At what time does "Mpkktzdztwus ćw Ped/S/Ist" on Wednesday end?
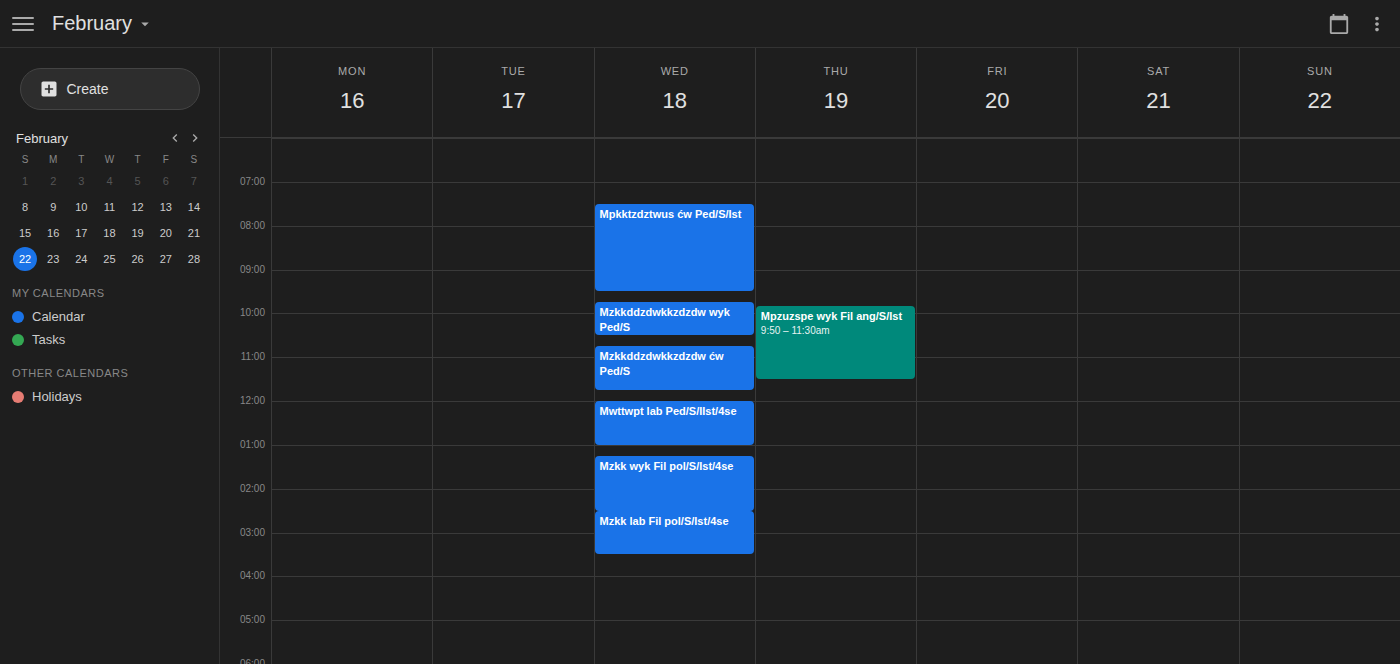
9:30 AM